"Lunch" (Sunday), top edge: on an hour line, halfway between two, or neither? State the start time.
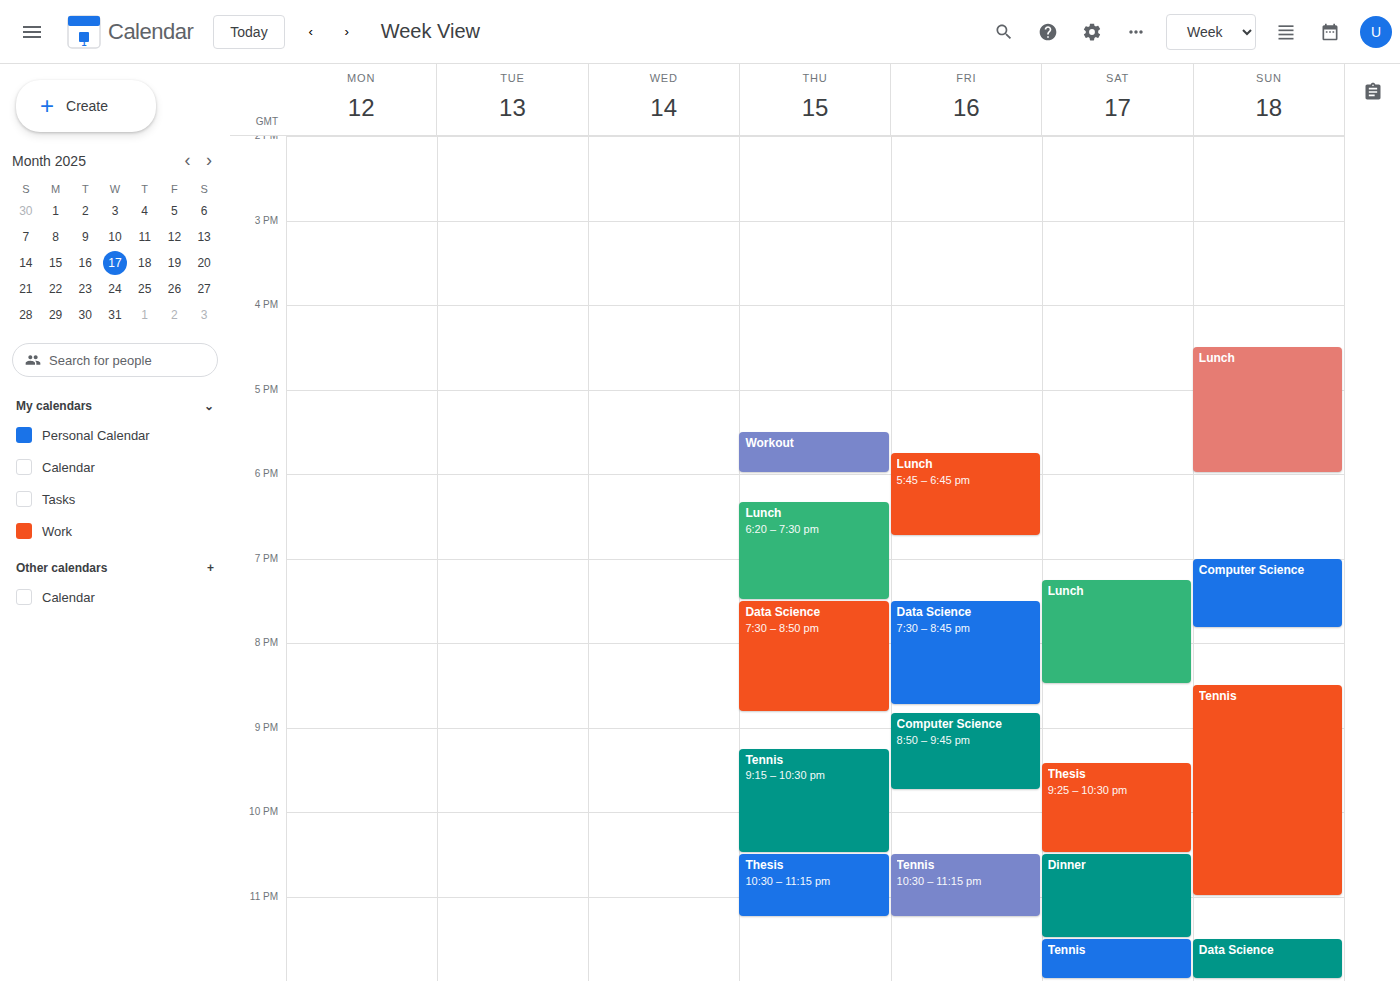
4:30 PM -- halfway between the 4 PM and 5 PM lines.